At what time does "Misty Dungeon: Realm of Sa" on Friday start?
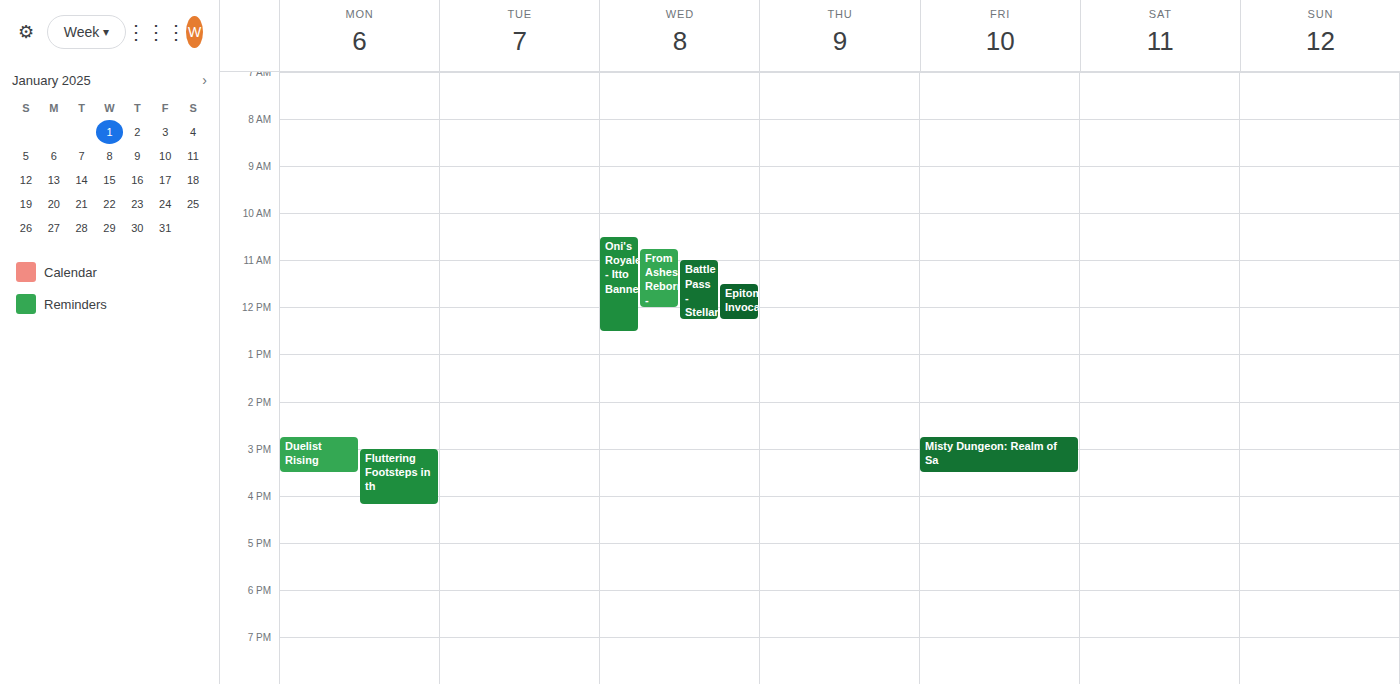
14:45